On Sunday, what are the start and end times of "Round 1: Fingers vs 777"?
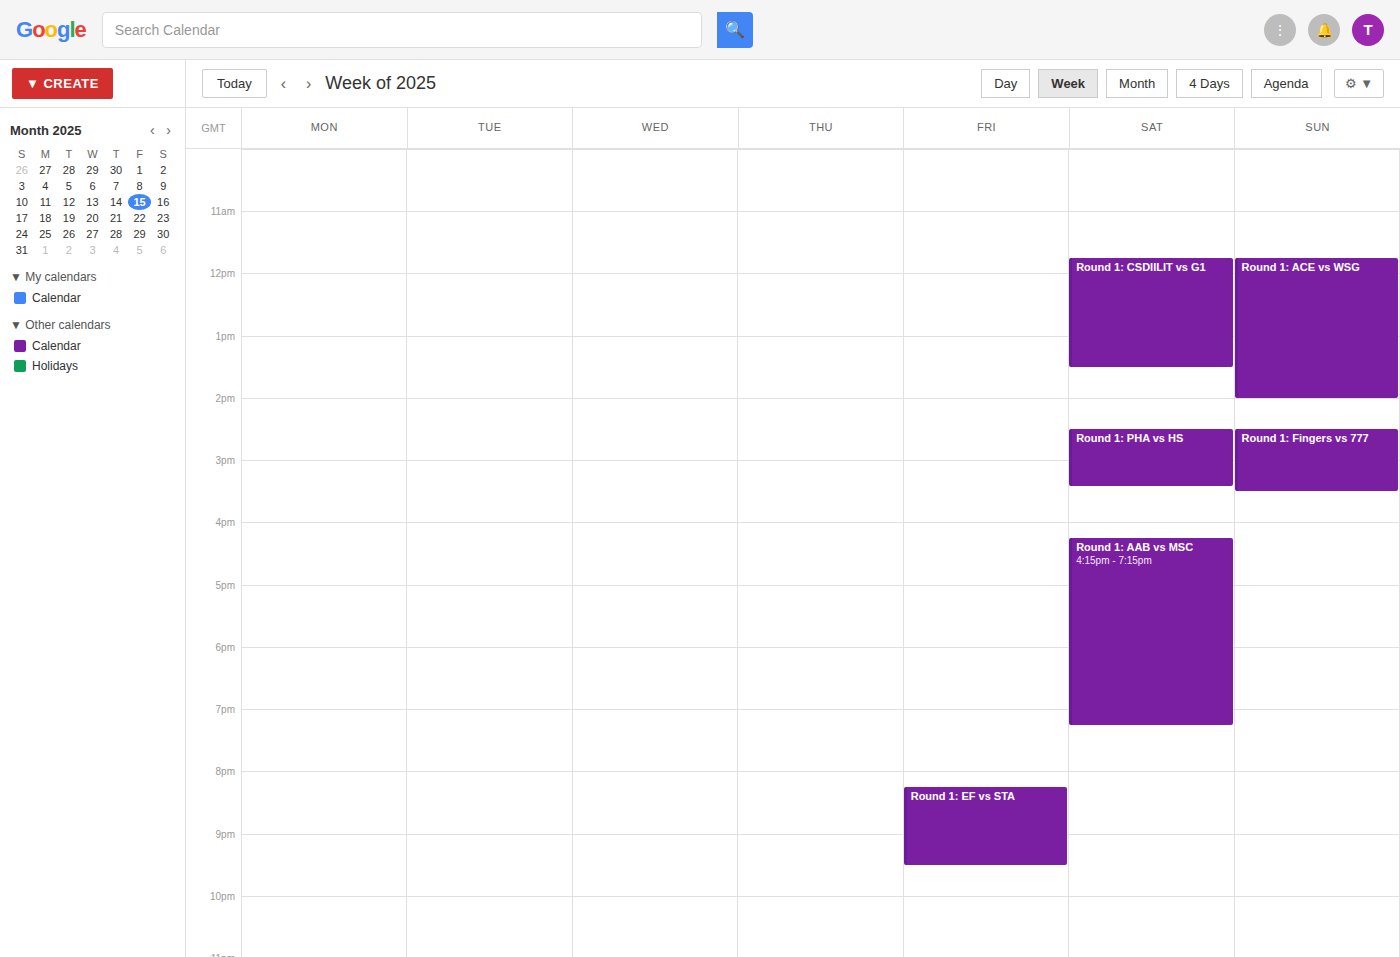
2:30 PM to 3:30 PM